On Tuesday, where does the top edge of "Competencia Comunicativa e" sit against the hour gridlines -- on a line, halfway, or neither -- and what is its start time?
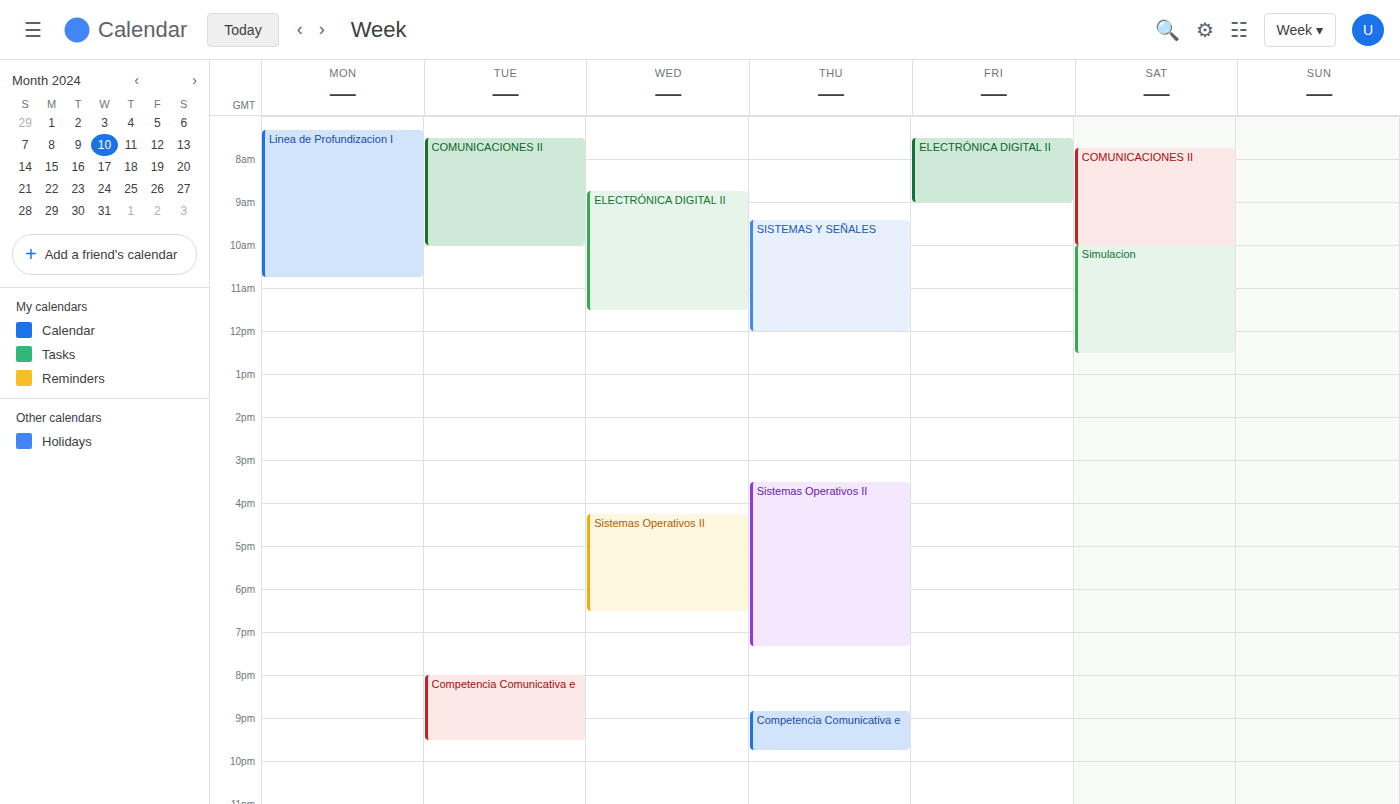
8:00 PM -- exactly on the 8 PM line.